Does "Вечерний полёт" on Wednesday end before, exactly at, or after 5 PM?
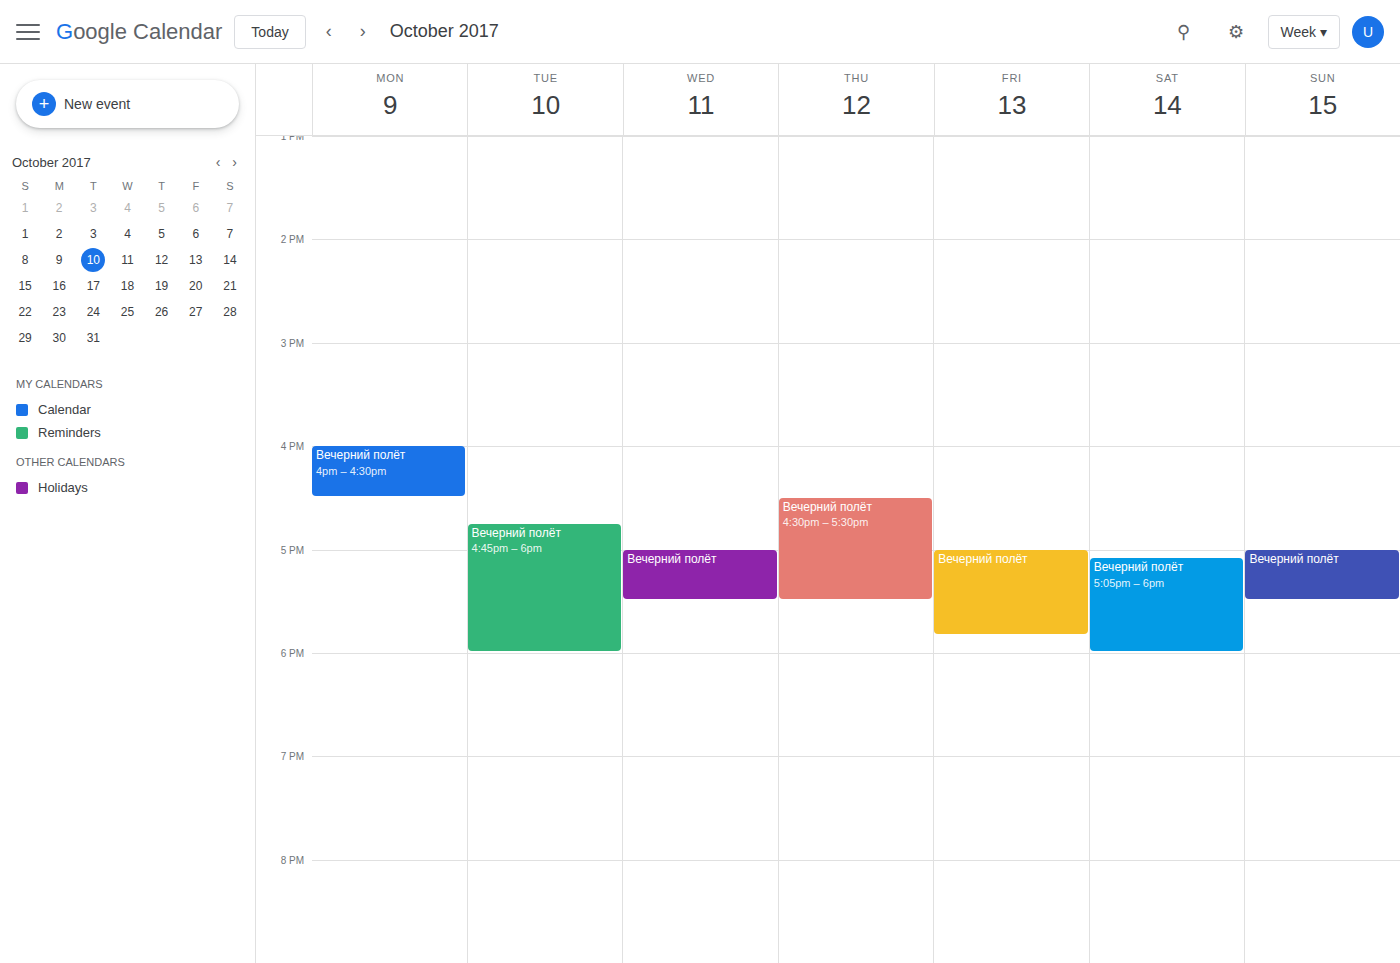
5:30 PM -- after 5 PM, 30 minutes below the 5 PM line.